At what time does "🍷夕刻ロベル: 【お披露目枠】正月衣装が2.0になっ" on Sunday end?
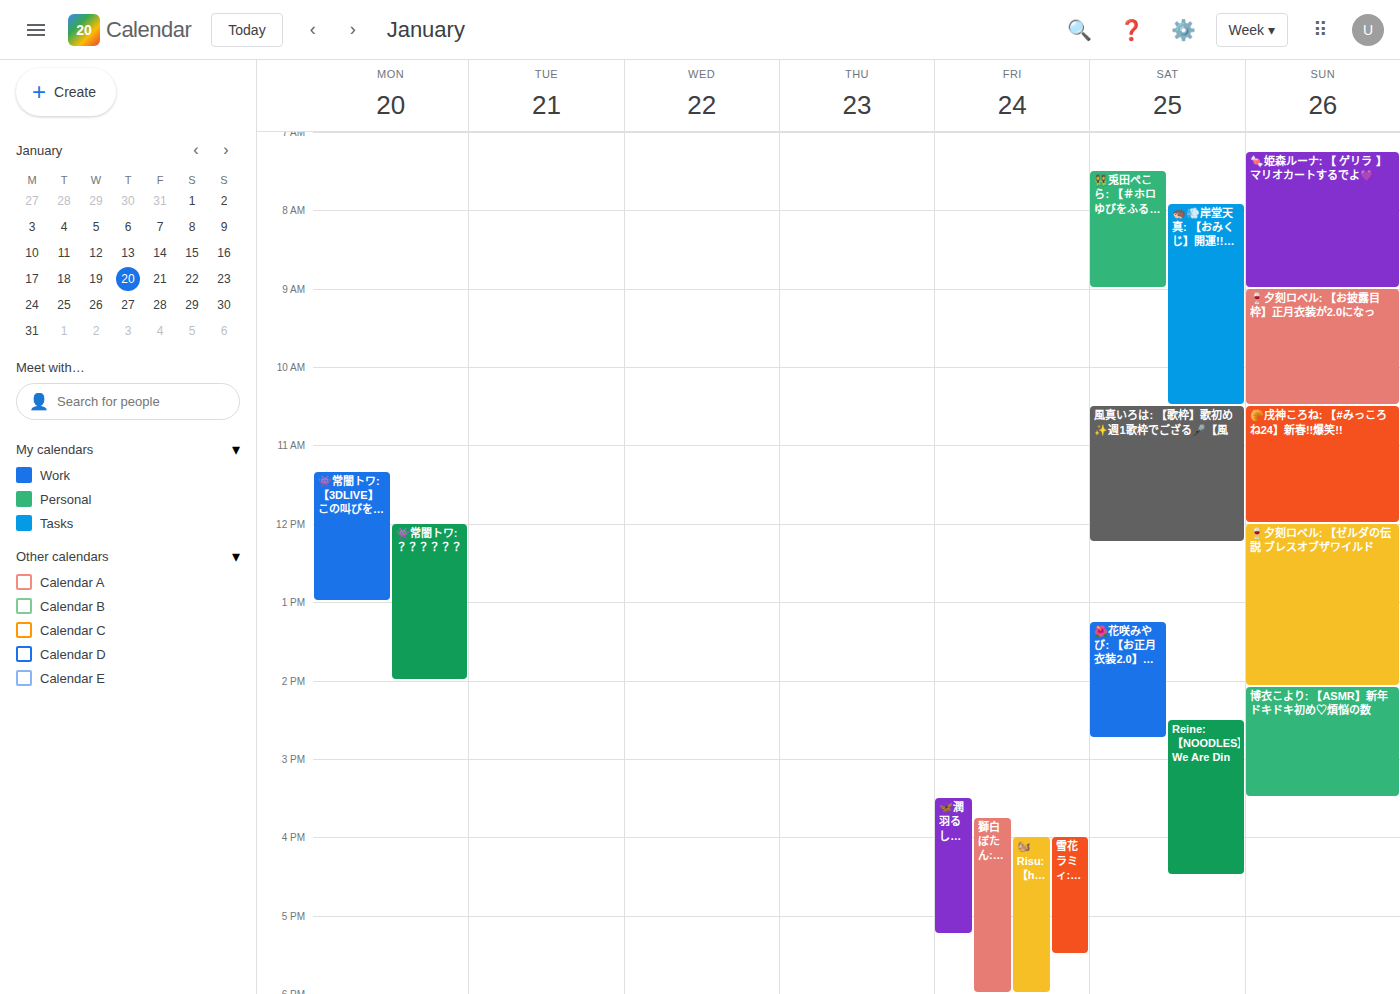
10:30 AM